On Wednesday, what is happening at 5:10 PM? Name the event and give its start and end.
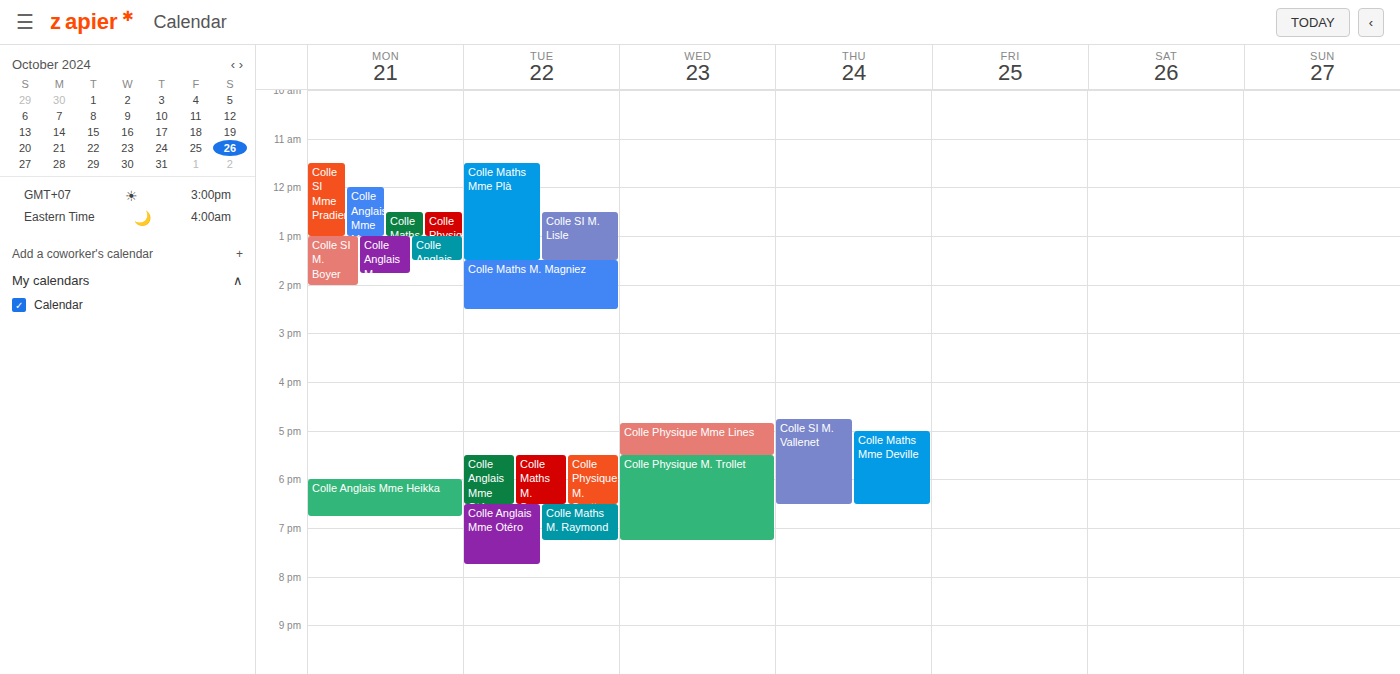
"Colle Physique Mme Lines", 4:50 PM to 5:30 PM